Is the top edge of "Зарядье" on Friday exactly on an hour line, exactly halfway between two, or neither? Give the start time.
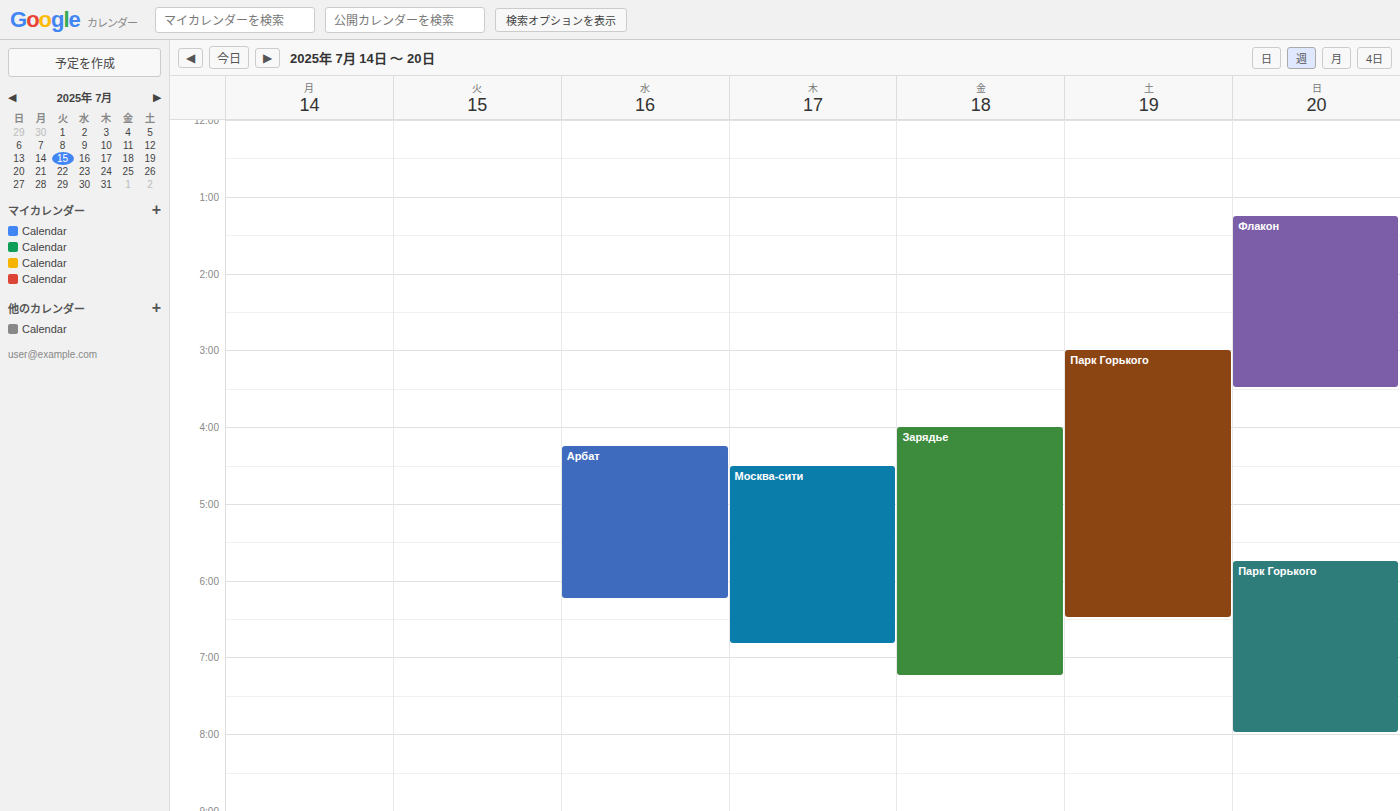
4:00 PM -- exactly on the 4 PM line.